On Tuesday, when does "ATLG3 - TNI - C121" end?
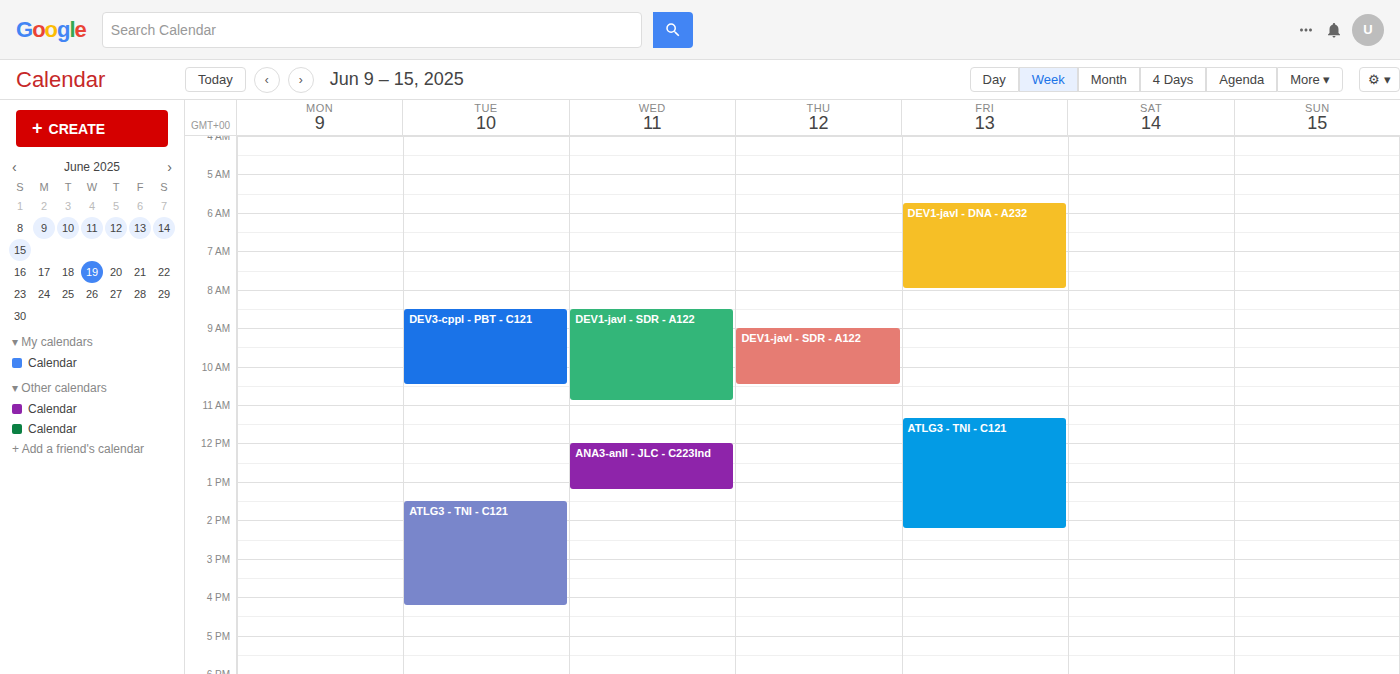
4:15 PM